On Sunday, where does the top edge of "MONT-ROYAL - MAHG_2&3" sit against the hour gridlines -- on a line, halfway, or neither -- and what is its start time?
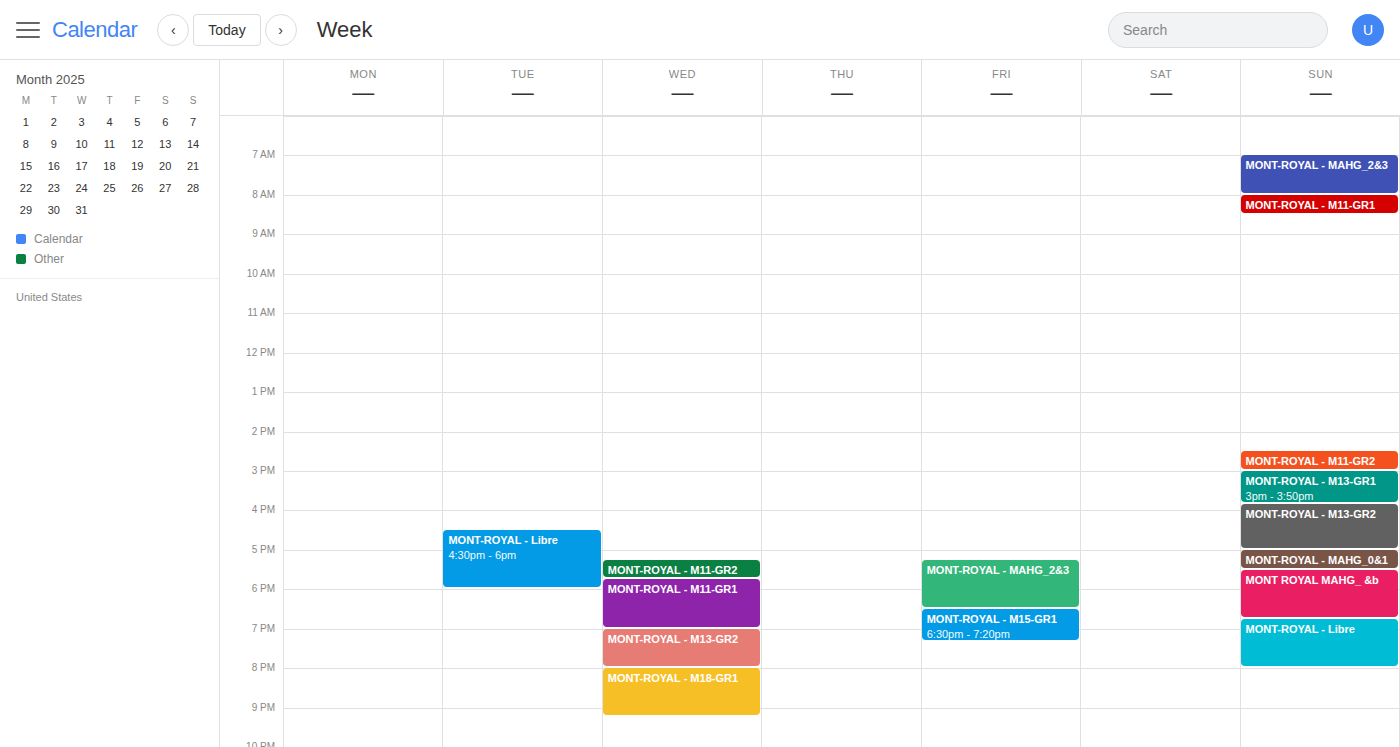
7:00 AM -- exactly on the 7 AM line.